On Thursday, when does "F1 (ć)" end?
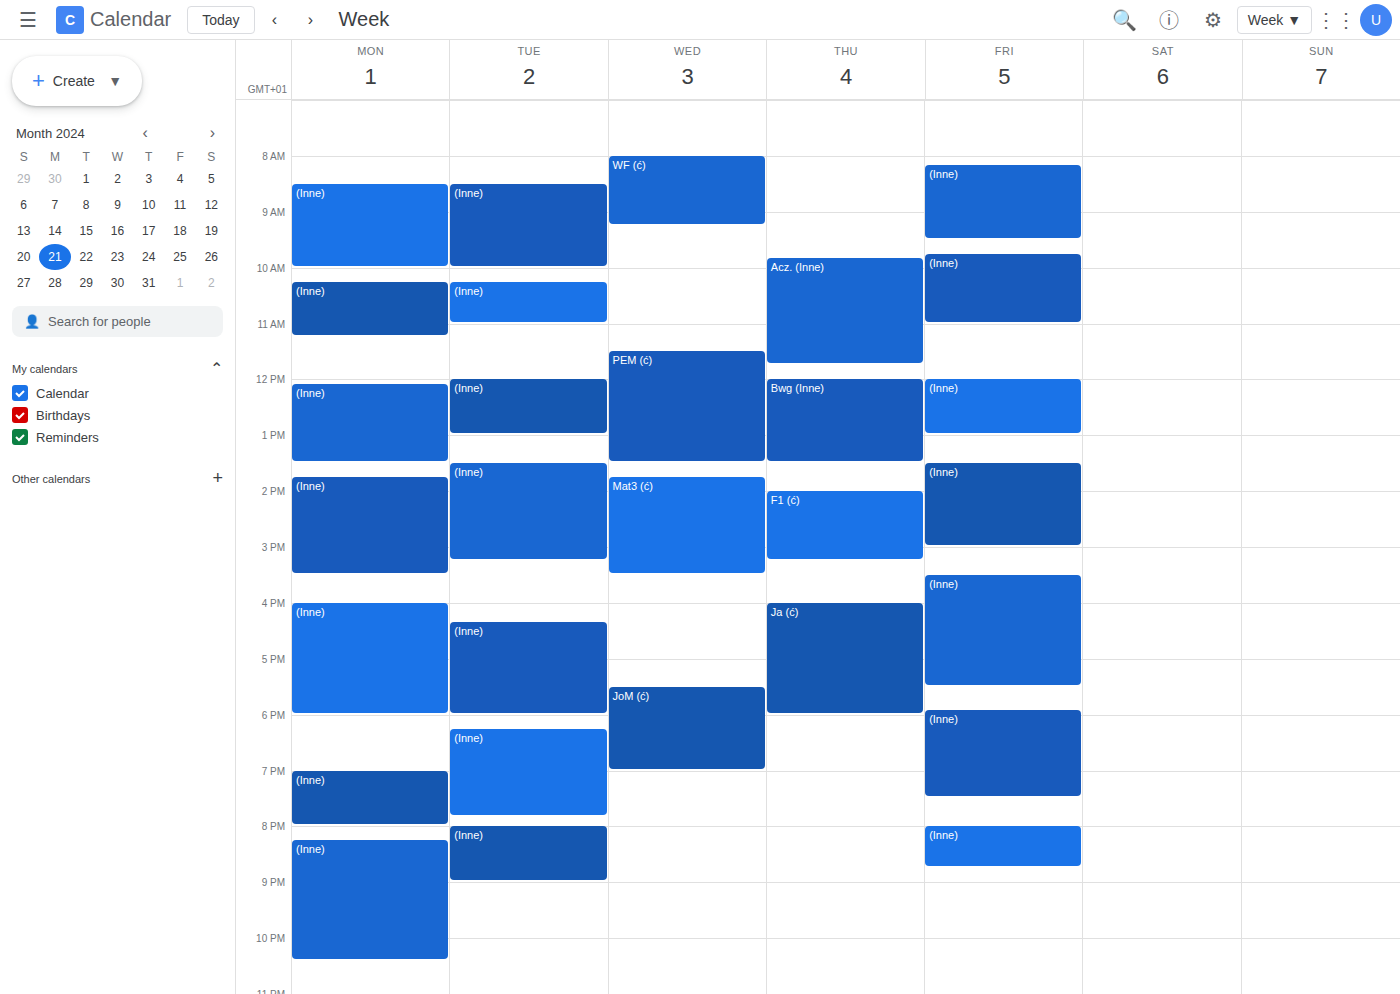
3:15 PM